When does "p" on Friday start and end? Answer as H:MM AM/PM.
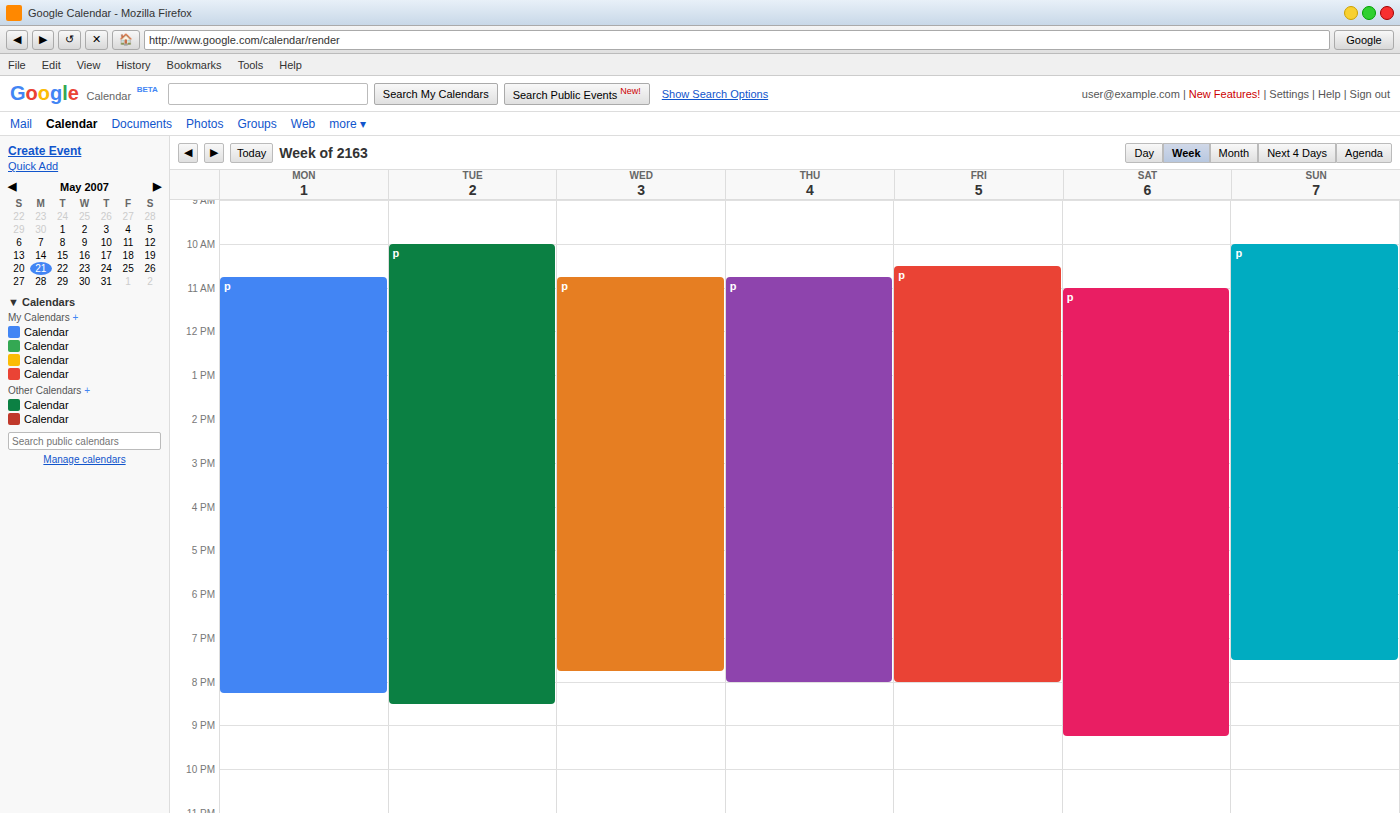
10:30 AM to 8:00 PM